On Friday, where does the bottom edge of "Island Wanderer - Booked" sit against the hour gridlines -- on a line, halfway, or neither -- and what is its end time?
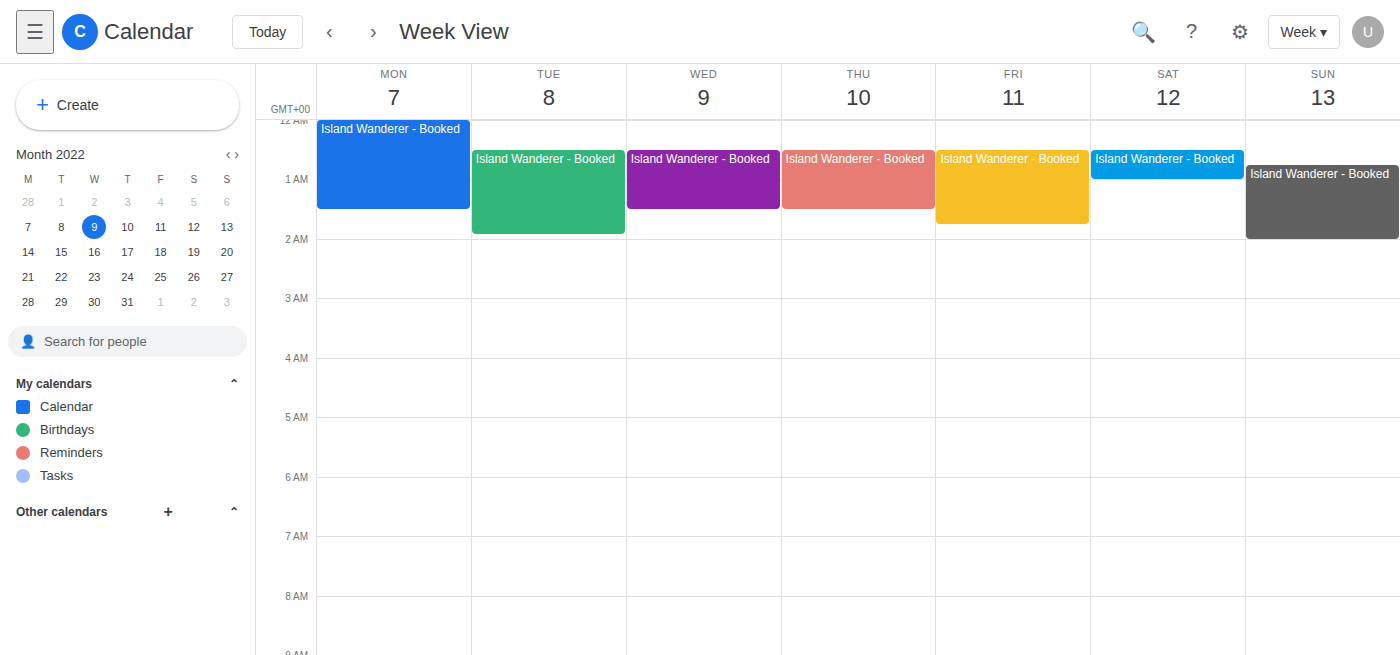
1:45 AM -- neither: three quarters of the way from the 1 AM line to the 2 AM line.